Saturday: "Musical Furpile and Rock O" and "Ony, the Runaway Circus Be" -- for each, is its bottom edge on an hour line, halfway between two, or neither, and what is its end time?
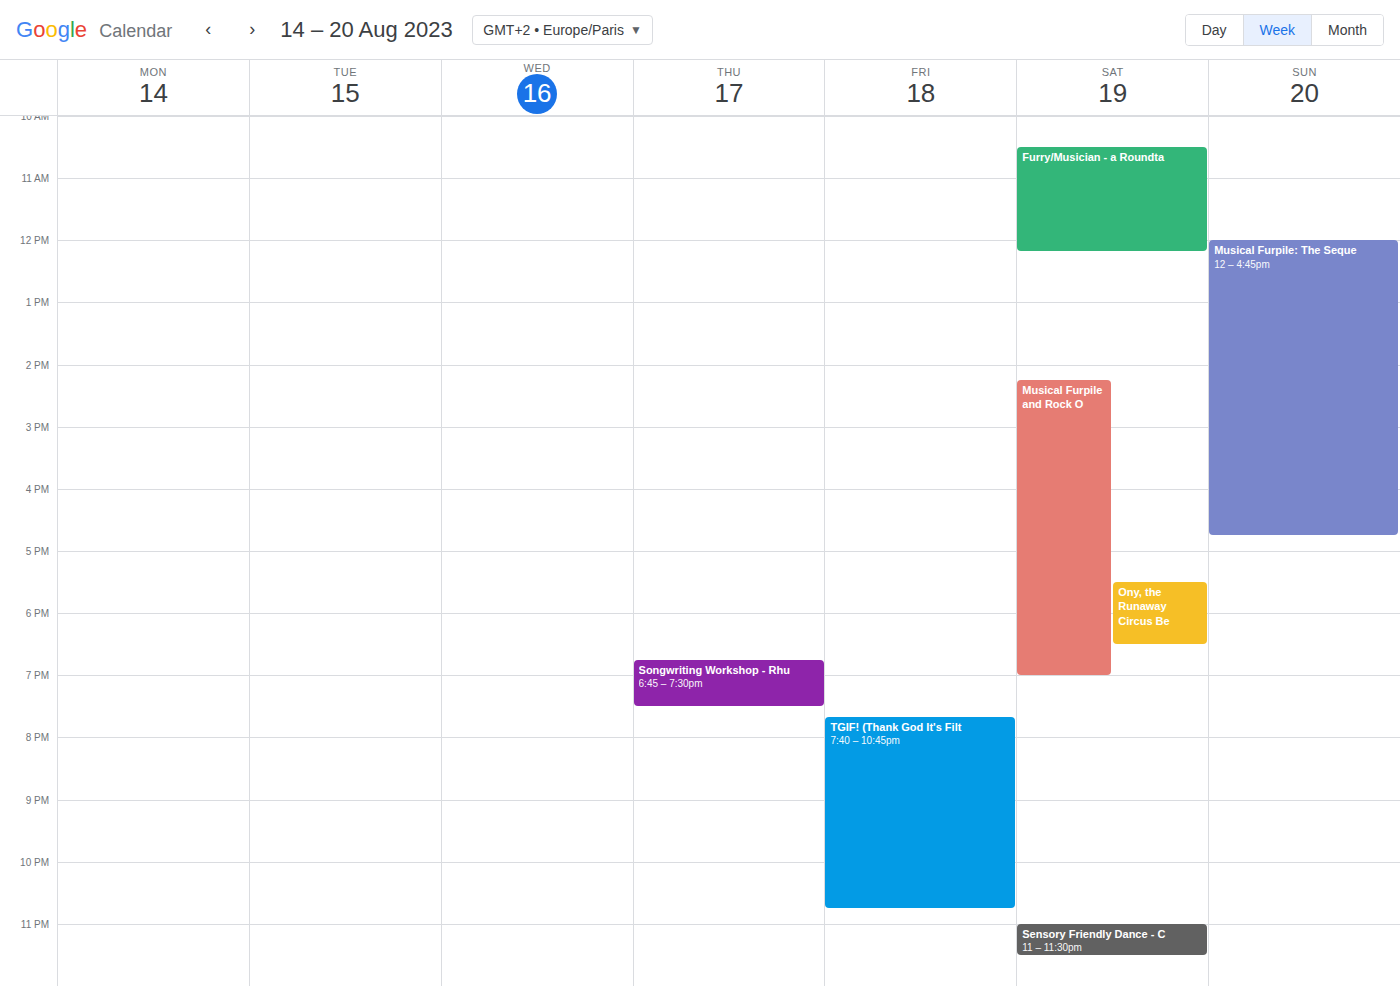
"Musical Furpile and Rock O": 7:00 PM, exactly on the 7 PM line. "Ony, the Runaway Circus Be": 6:30 PM, halfway between the 6 PM and 7 PM lines.